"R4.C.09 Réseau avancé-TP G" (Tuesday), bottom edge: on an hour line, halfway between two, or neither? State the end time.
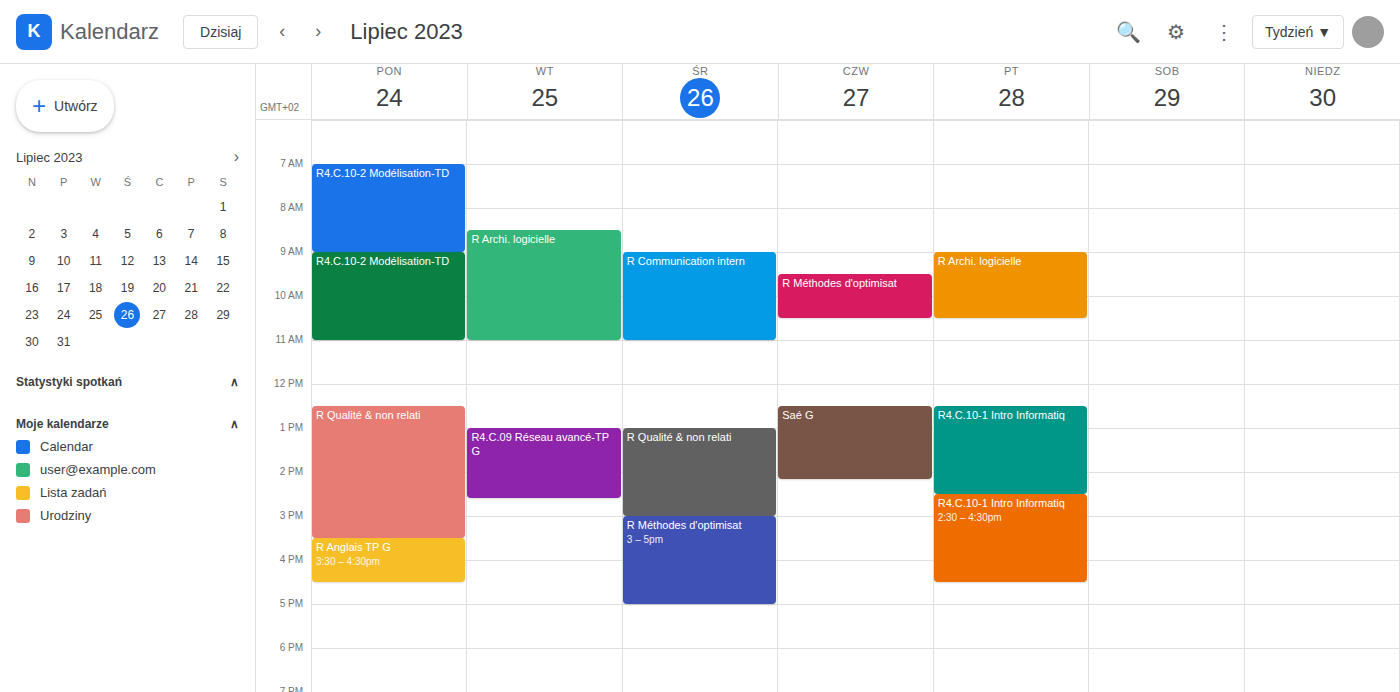
2:35 PM -- neither: 35 minutes below the 2 PM line and 25 minutes above the 3 PM line.